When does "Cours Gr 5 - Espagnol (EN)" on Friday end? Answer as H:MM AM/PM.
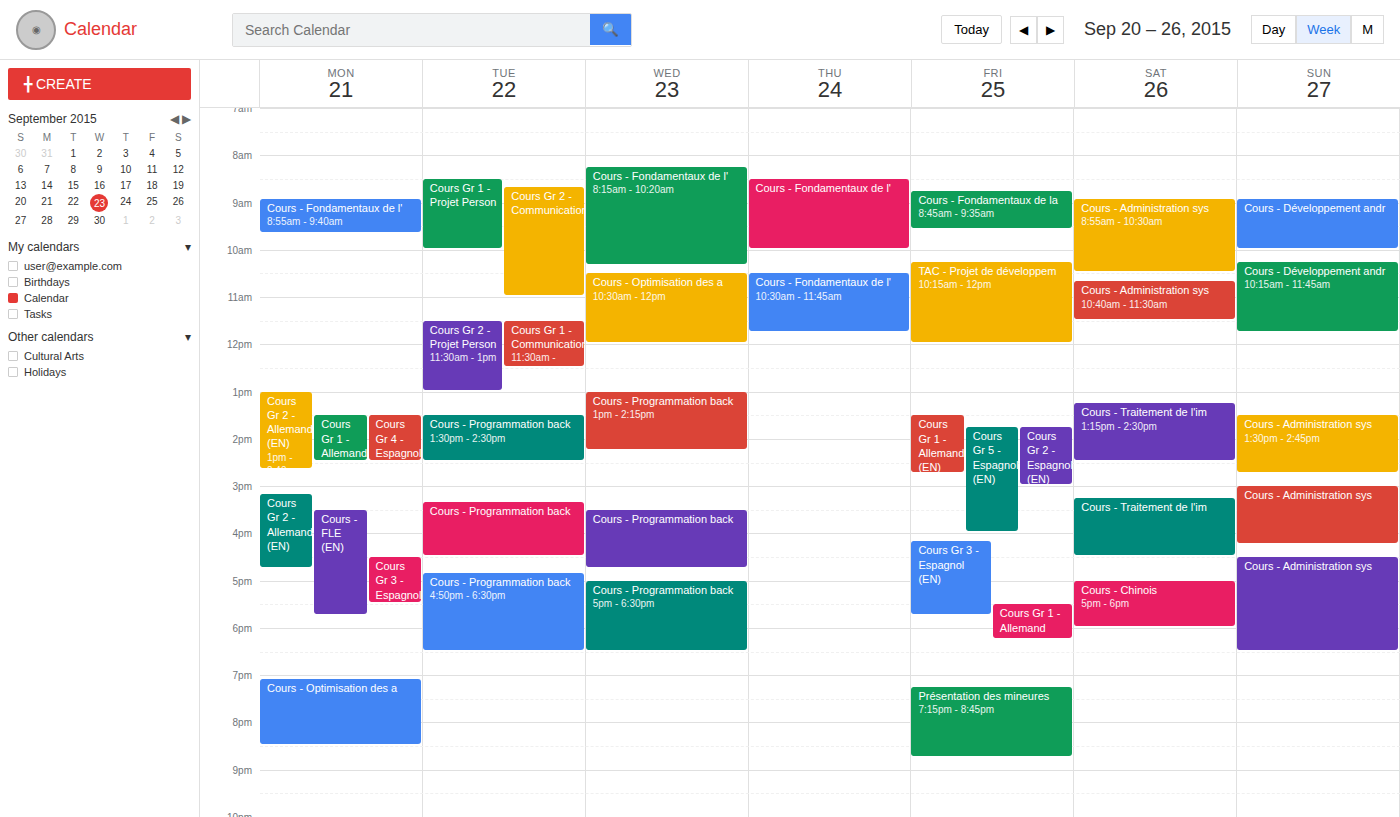
4:00 PM